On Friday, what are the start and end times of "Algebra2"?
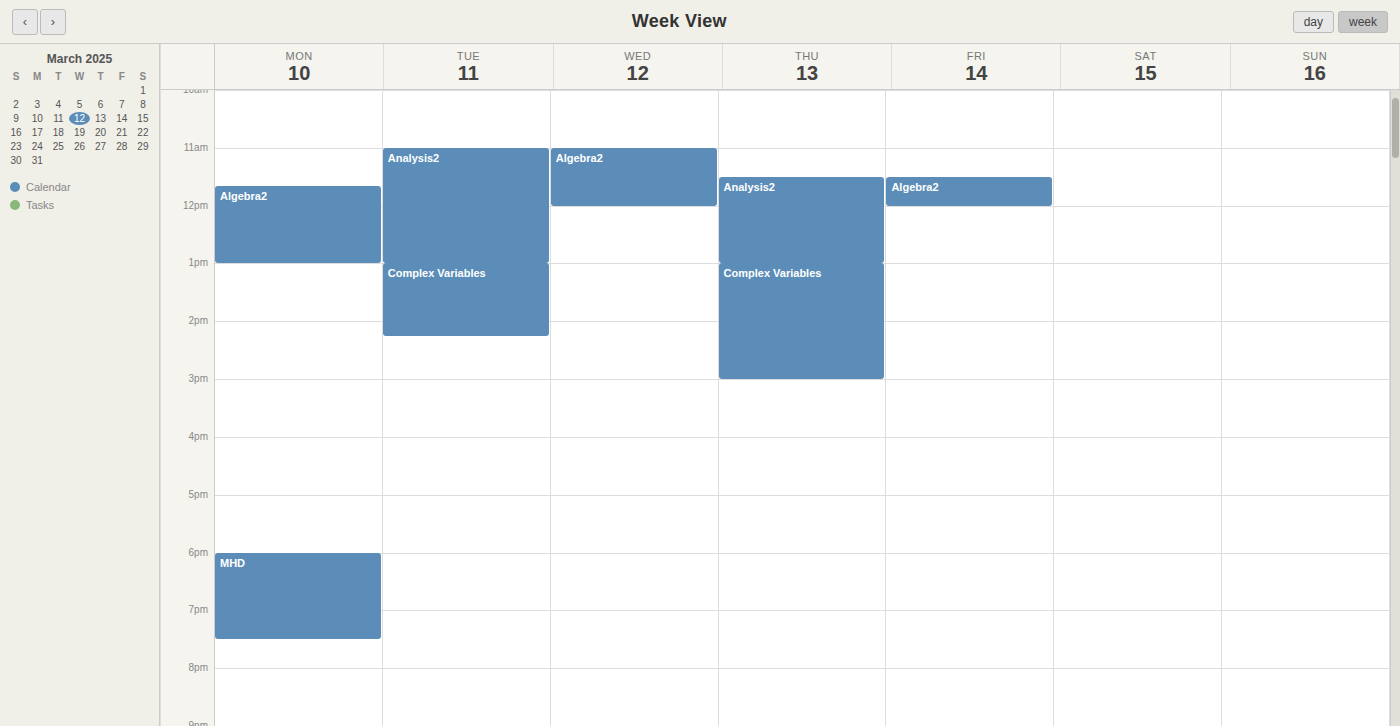
11:30 AM to 12:00 PM